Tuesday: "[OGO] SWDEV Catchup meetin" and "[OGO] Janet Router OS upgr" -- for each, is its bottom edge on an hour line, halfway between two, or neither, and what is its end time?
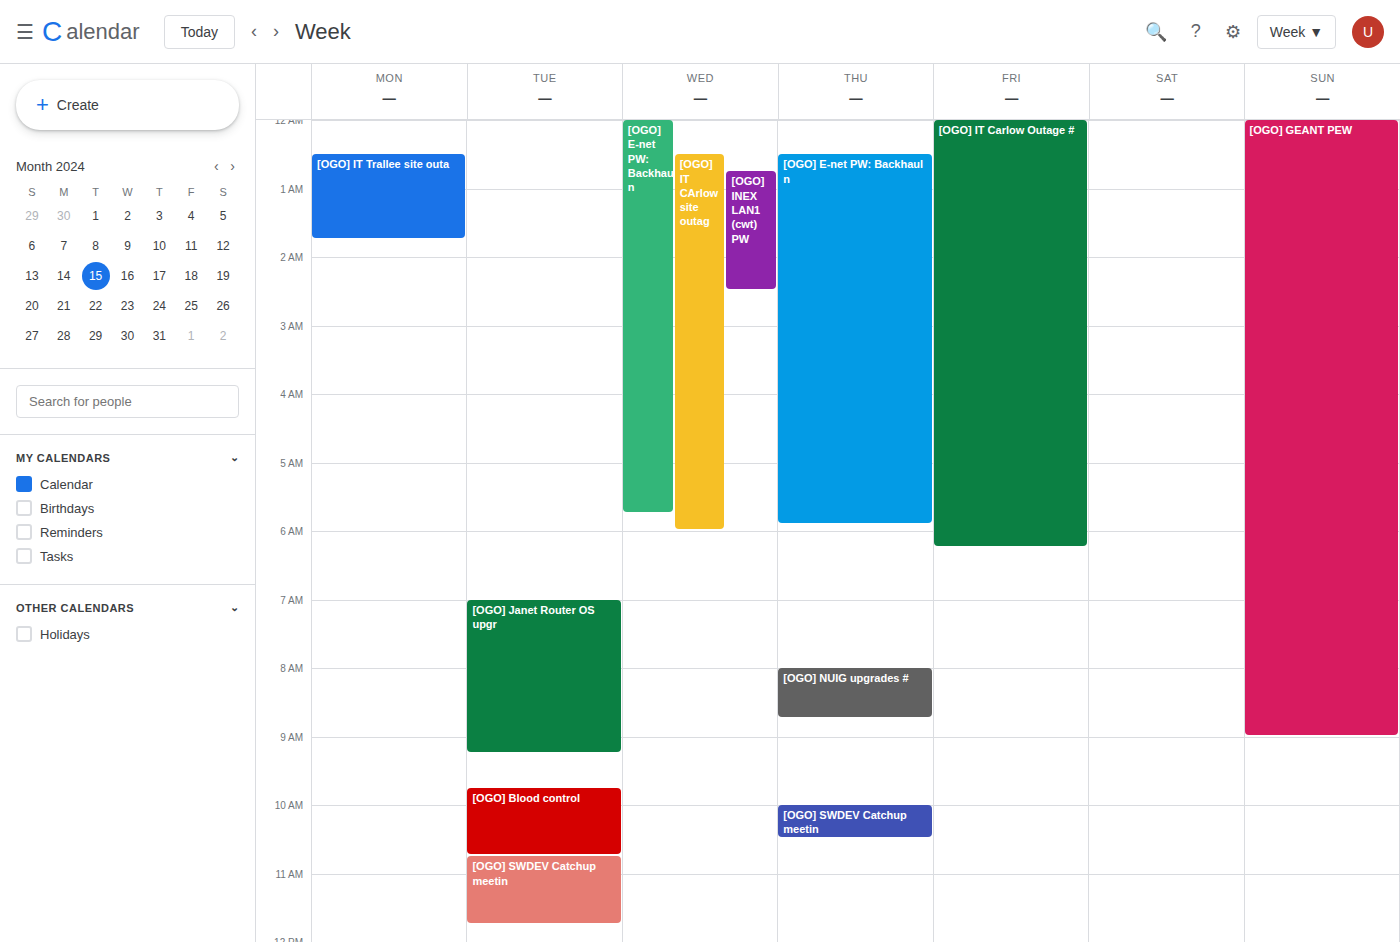
"[OGO] SWDEV Catchup meetin": 11:45 AM, neither: three quarters of the way from the 11 AM line to the 12 PM line. "[OGO] Janet Router OS upgr": 9:15 AM, neither: a quarter of the way from the 9 AM line to the 10 AM line.